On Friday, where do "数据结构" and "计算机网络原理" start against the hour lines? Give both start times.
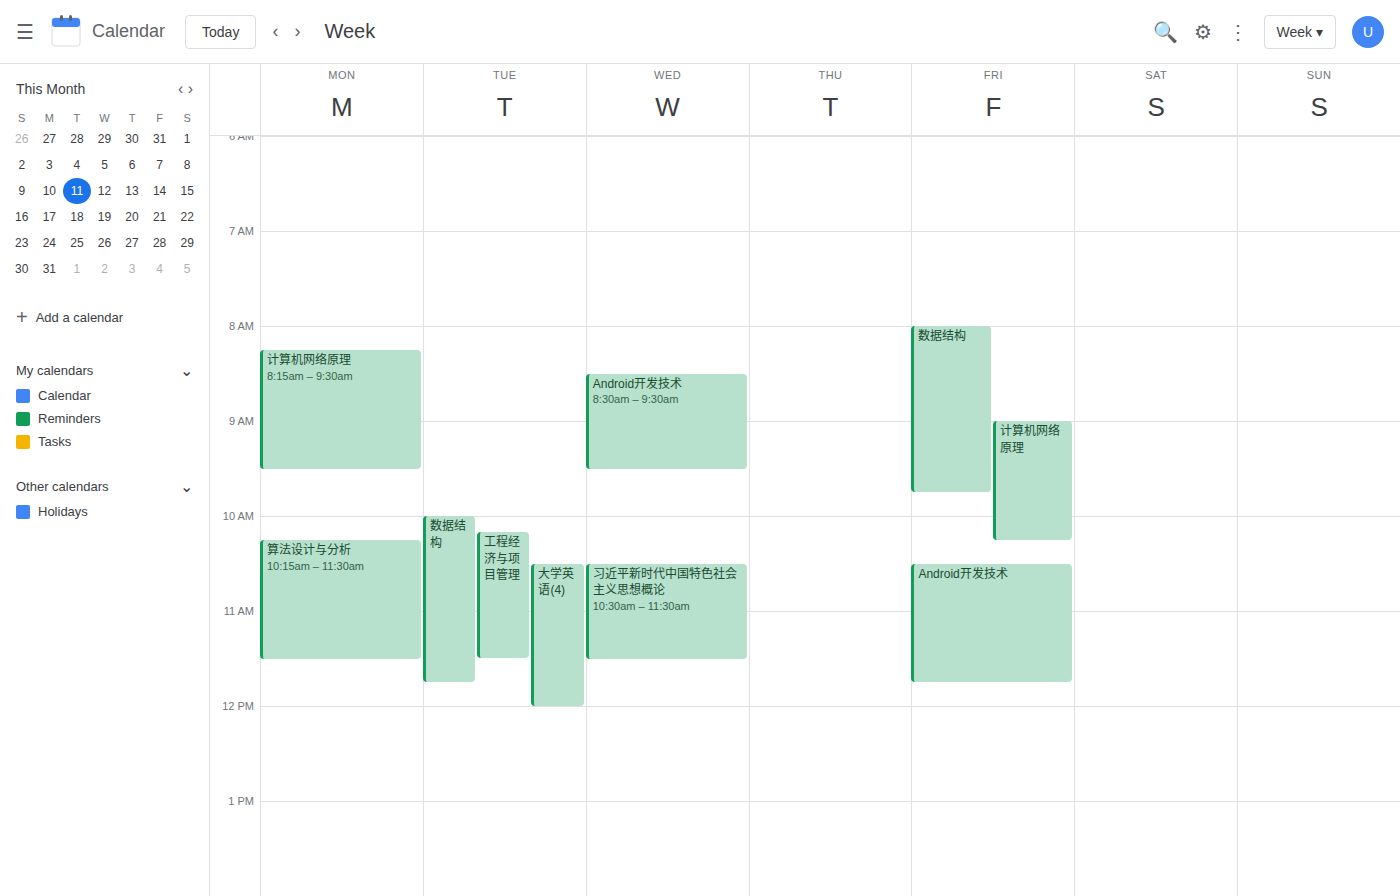
"数据结构": 8:00 AM, exactly on the 8 AM line. "计算机网络原理": 9:00 AM, exactly on the 9 AM line.